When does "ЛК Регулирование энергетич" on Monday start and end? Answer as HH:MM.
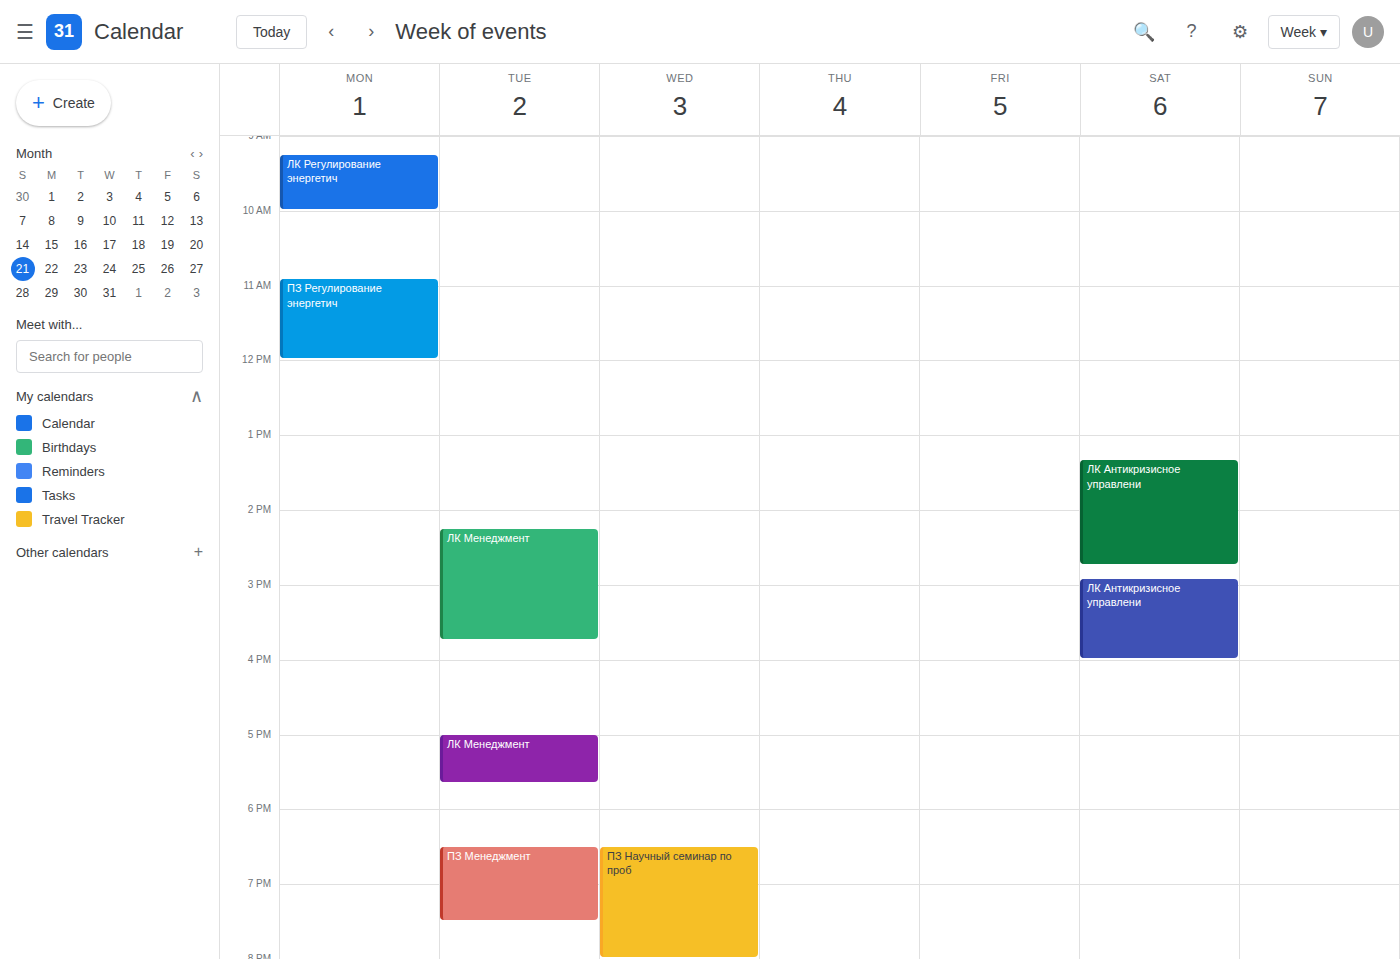
09:15 to 10:00